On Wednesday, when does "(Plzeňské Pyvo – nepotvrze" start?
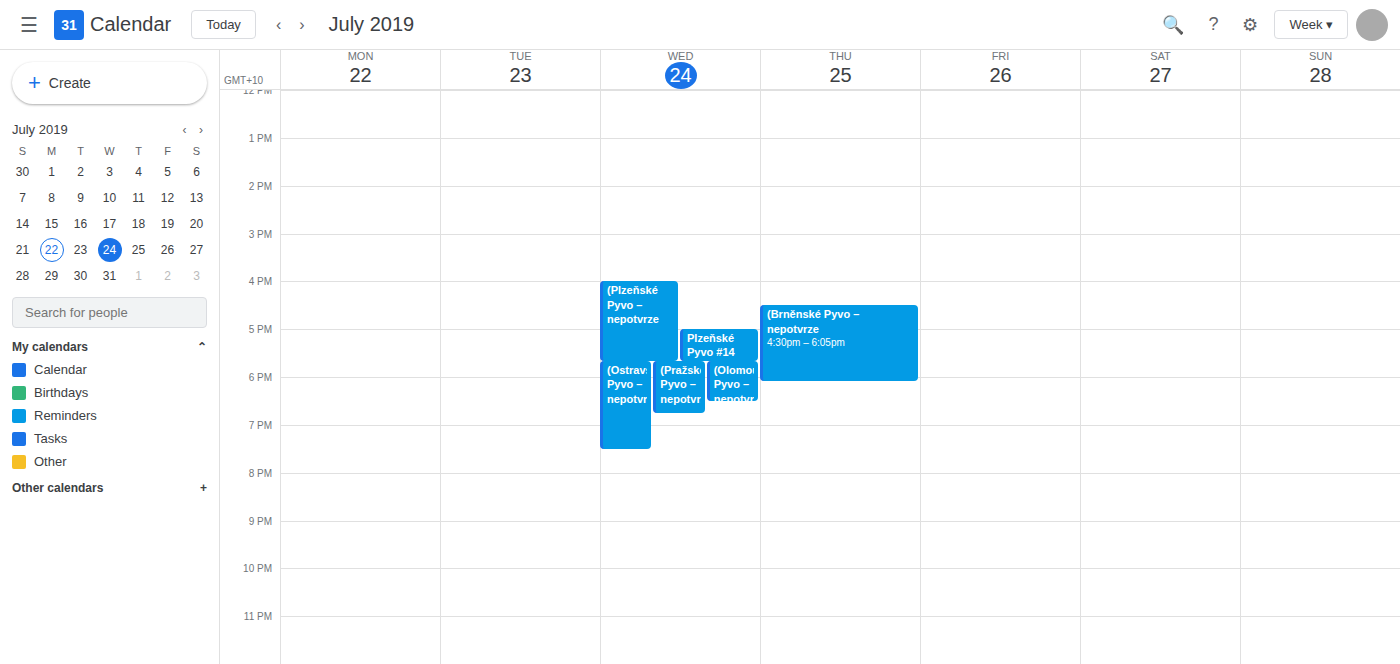
4:00 PM